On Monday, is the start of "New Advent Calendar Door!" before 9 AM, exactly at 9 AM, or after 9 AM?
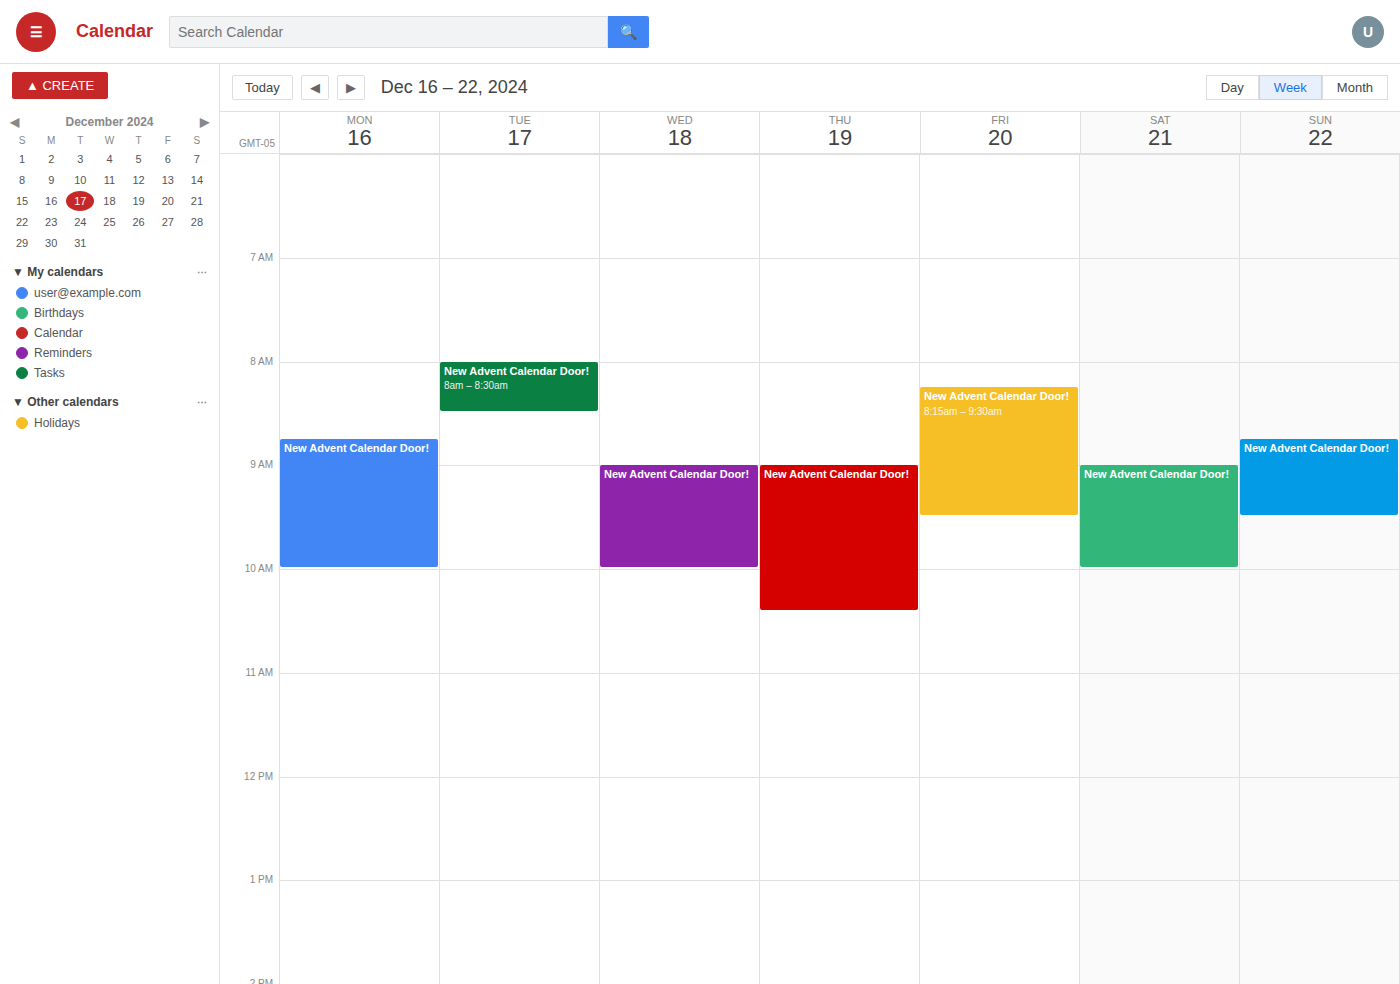
8:45 AM -- before 9 AM, 15 minutes above the 9 AM line.